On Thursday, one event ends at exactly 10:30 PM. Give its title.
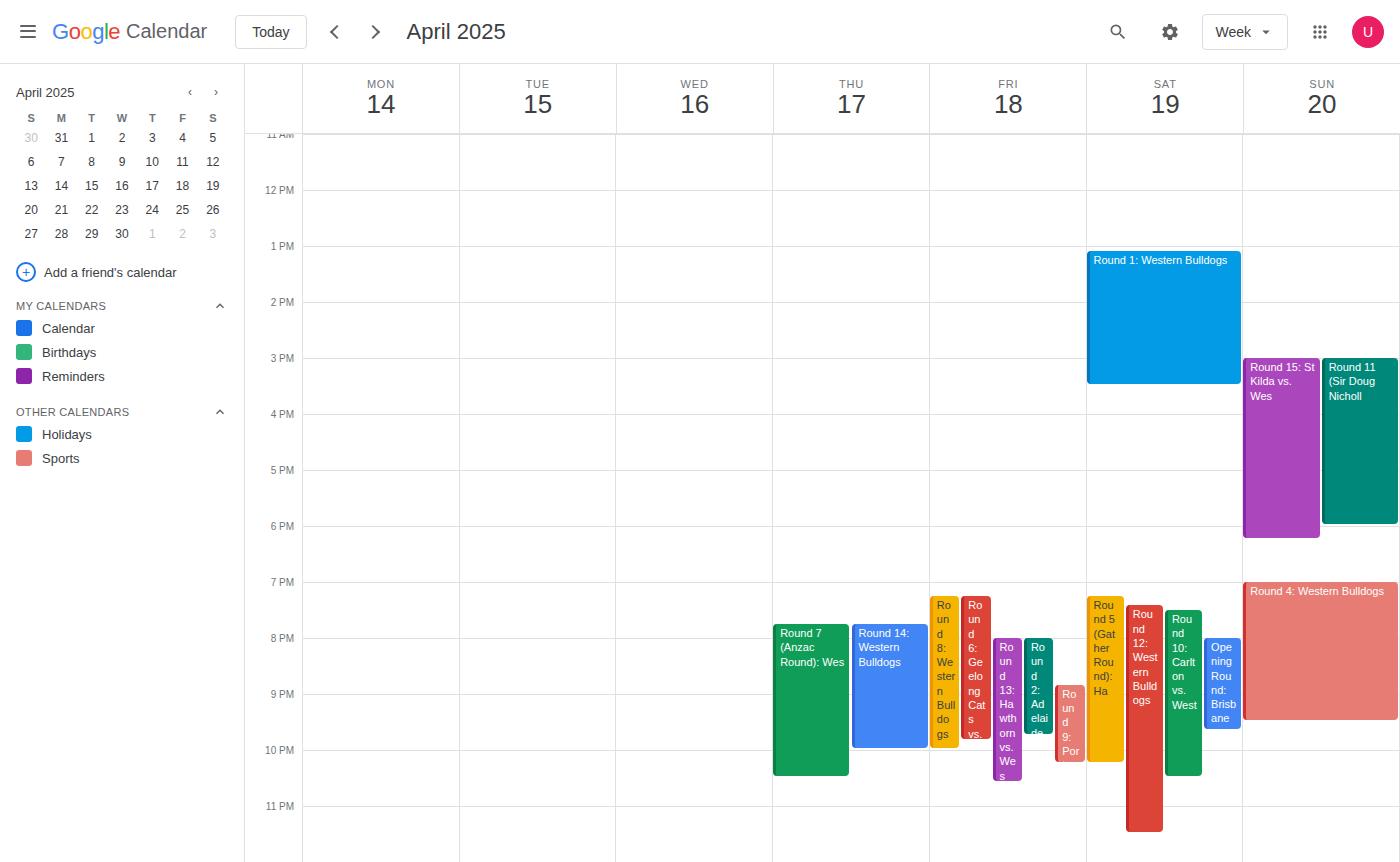
"Round 7 (Anzac Round): Wes"